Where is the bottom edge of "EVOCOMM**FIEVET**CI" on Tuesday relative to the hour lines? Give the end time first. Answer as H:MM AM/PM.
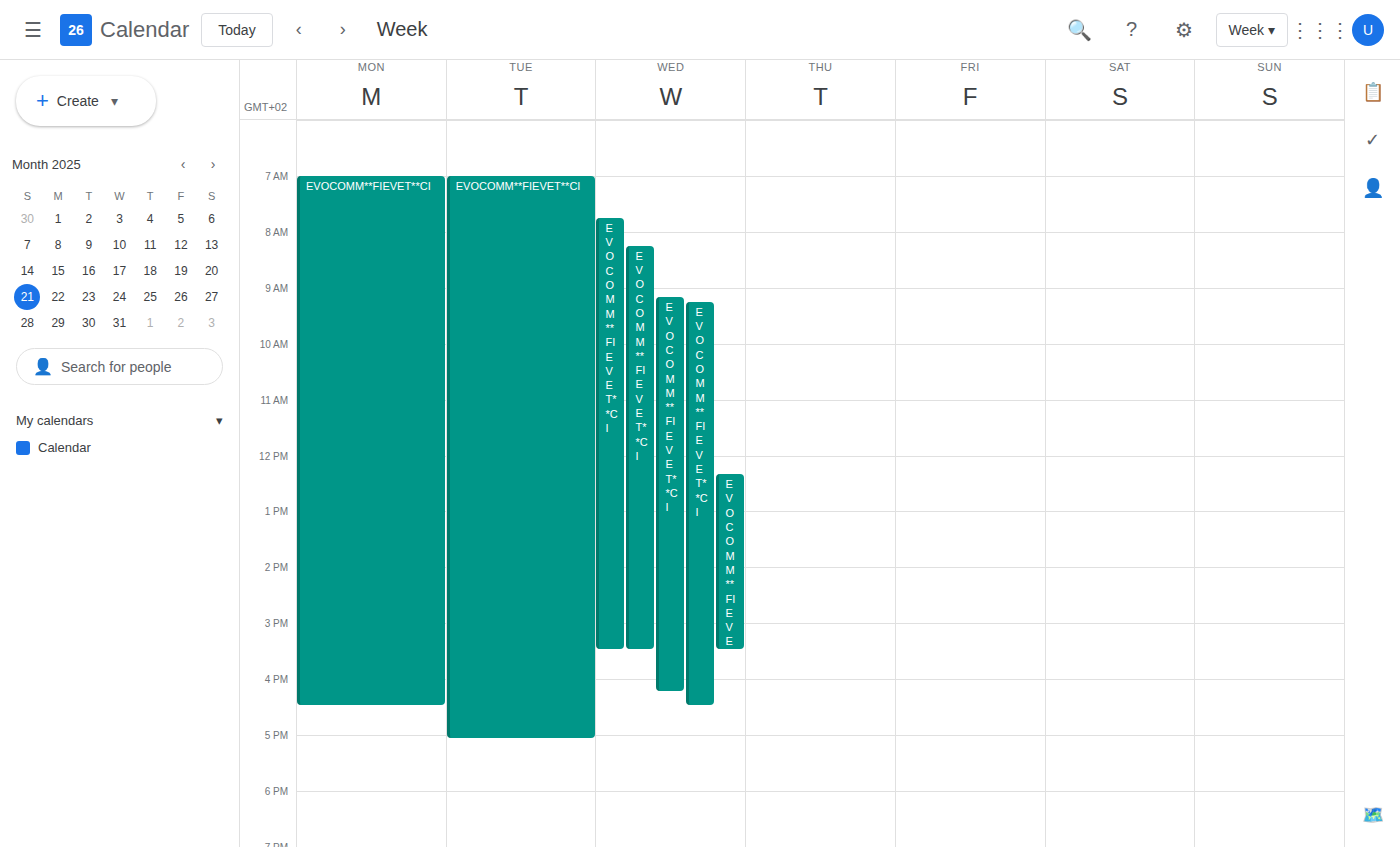
5:05 PM -- neither: 5 minutes below the 5 PM line and 55 minutes above the 6 PM line.